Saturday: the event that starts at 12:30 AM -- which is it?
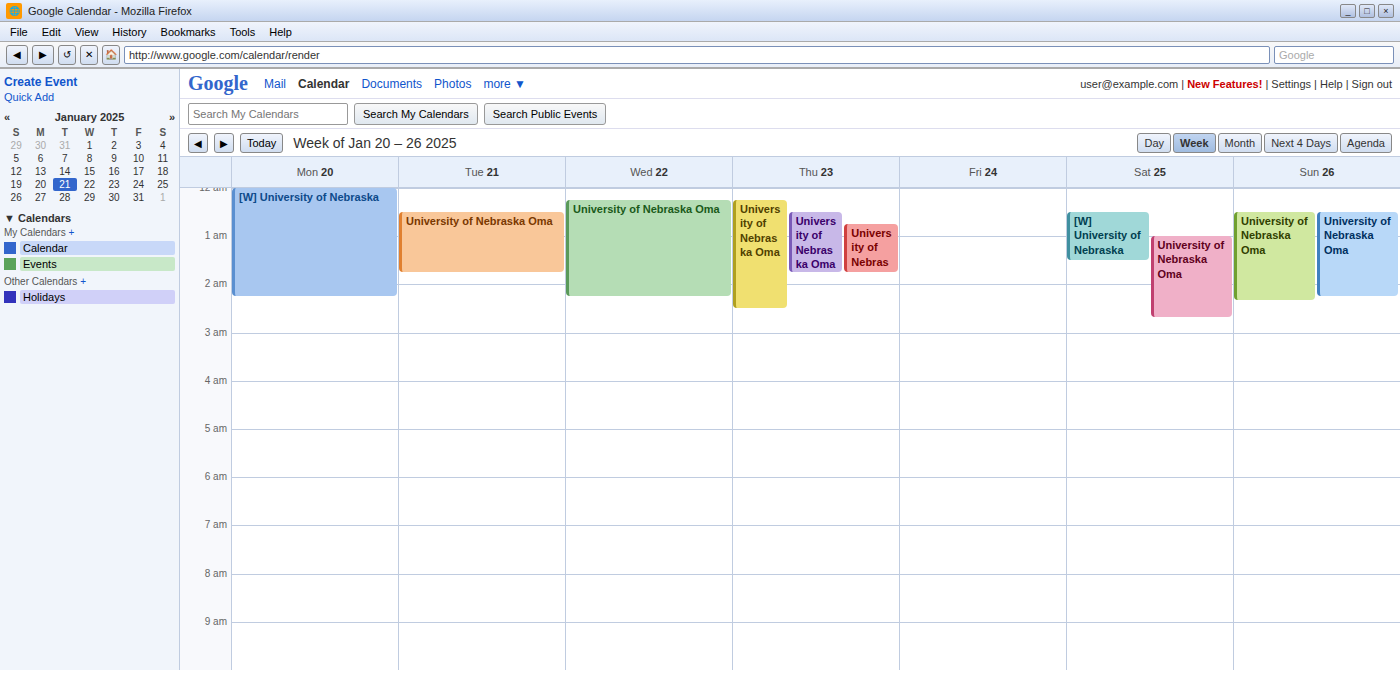
"[W] University of Nebraska"